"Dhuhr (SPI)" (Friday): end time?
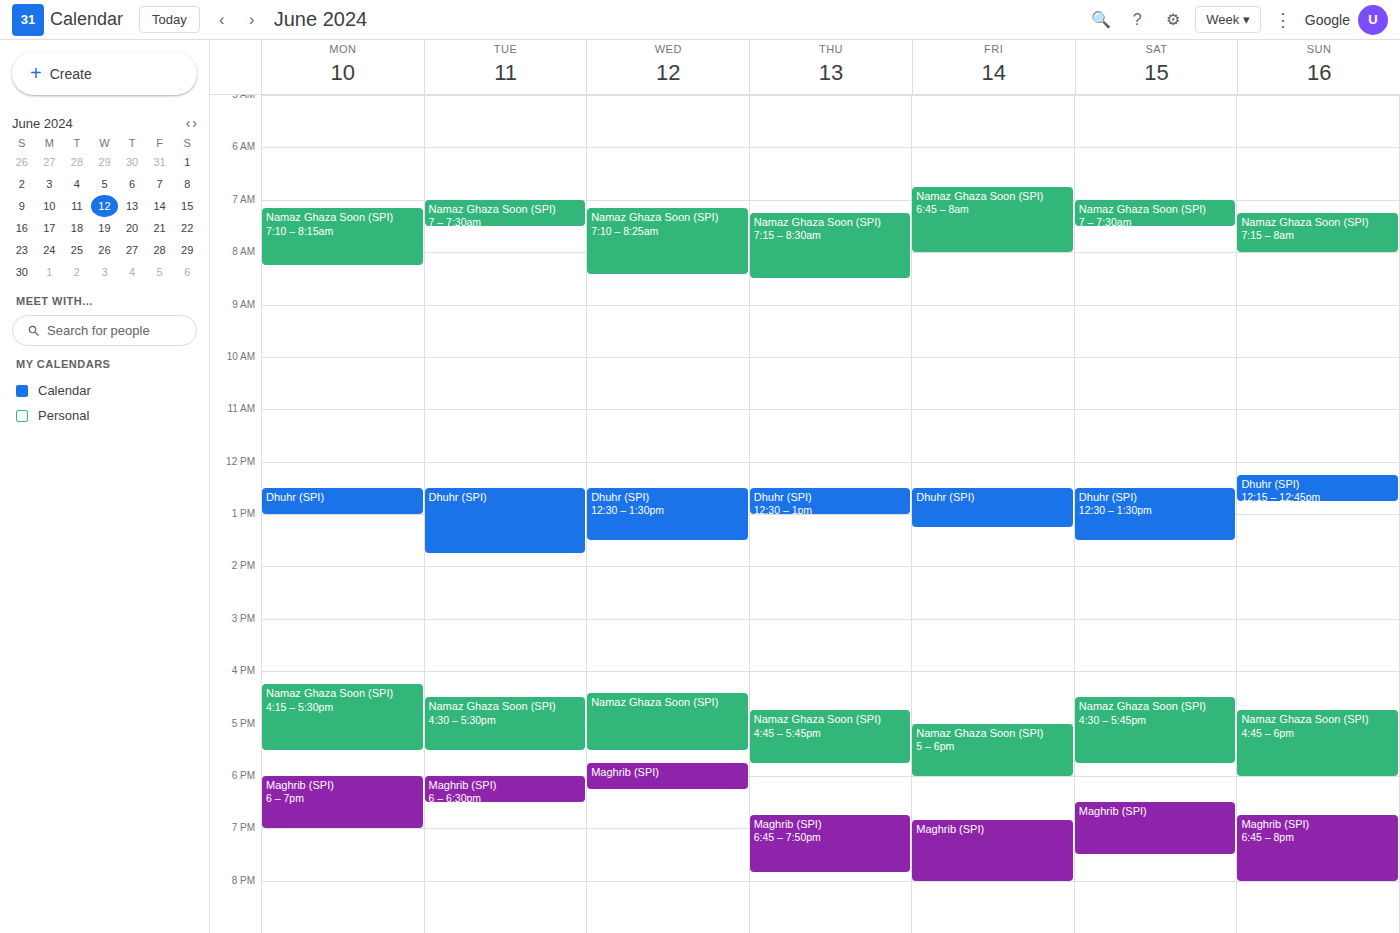
1:15 PM